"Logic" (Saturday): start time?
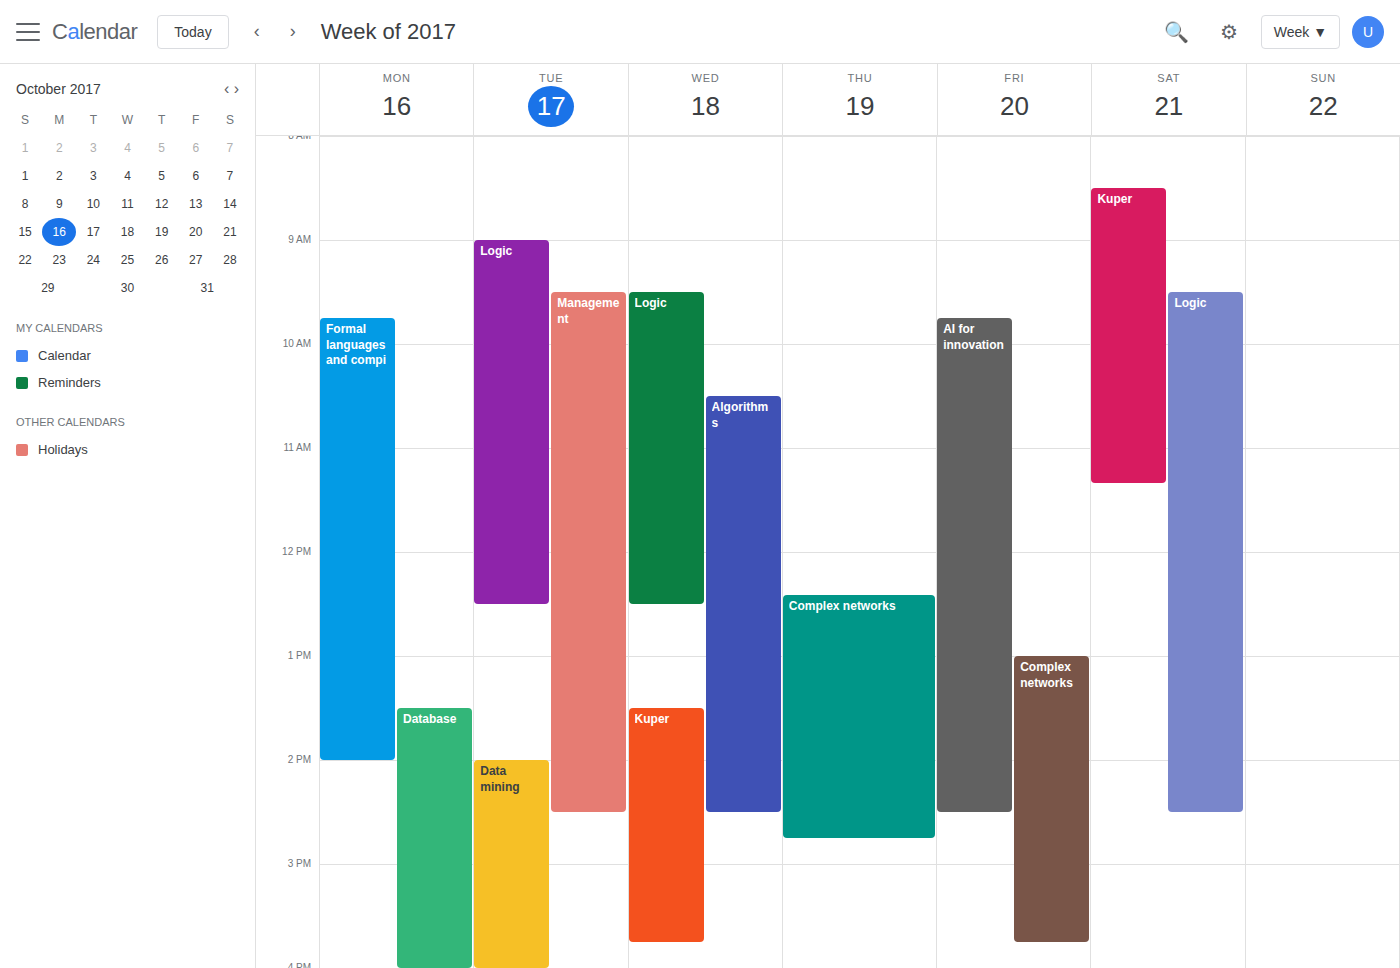
9:30 AM